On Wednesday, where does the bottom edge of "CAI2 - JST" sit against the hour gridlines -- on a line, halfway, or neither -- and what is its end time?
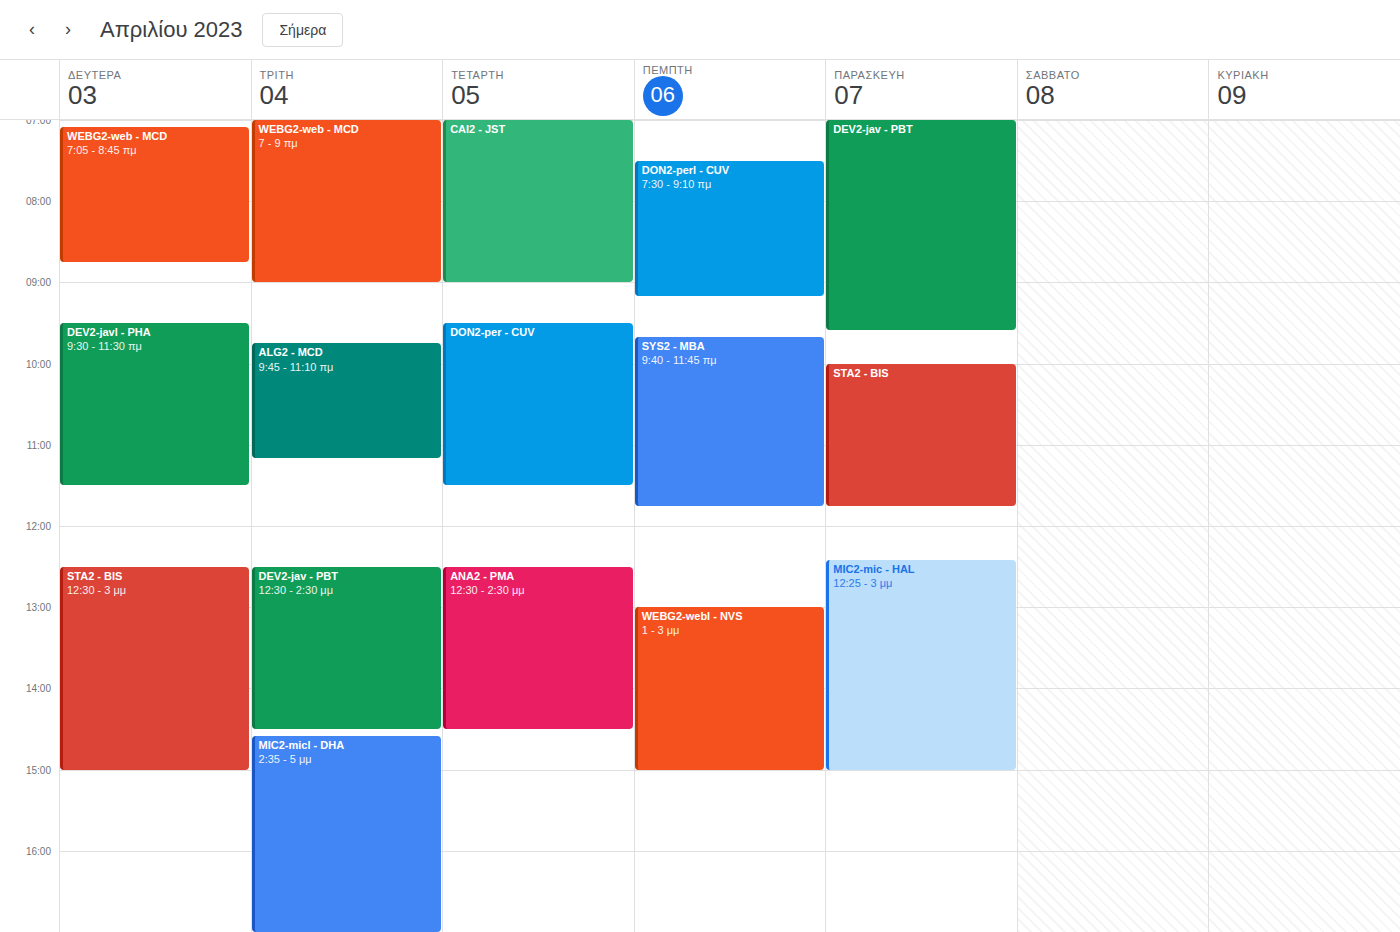
9:00 AM -- exactly on the 9 AM line.